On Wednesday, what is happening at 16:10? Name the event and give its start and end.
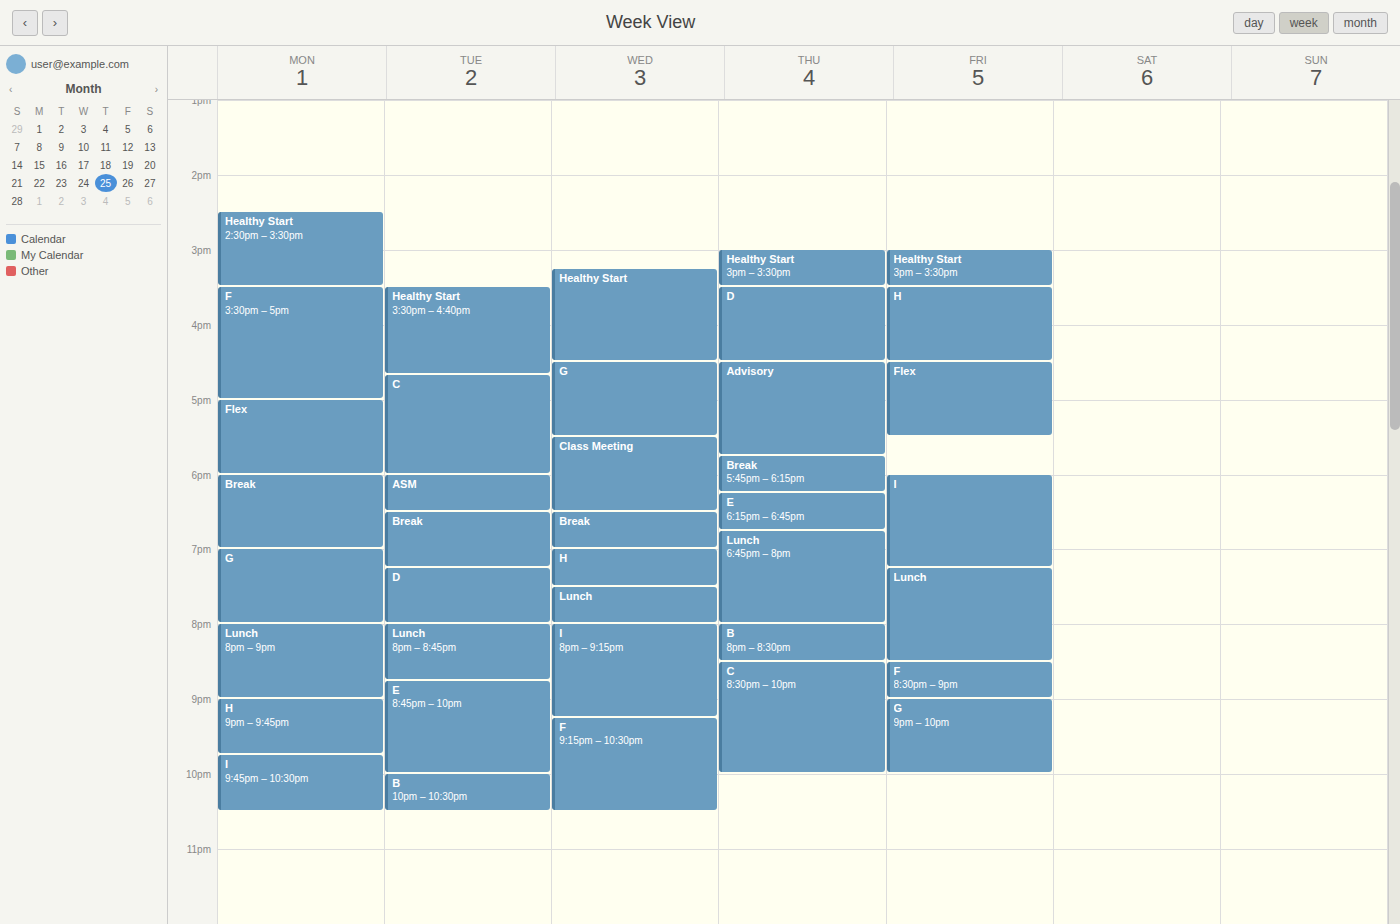
"Healthy Start", 15:15 to 16:30